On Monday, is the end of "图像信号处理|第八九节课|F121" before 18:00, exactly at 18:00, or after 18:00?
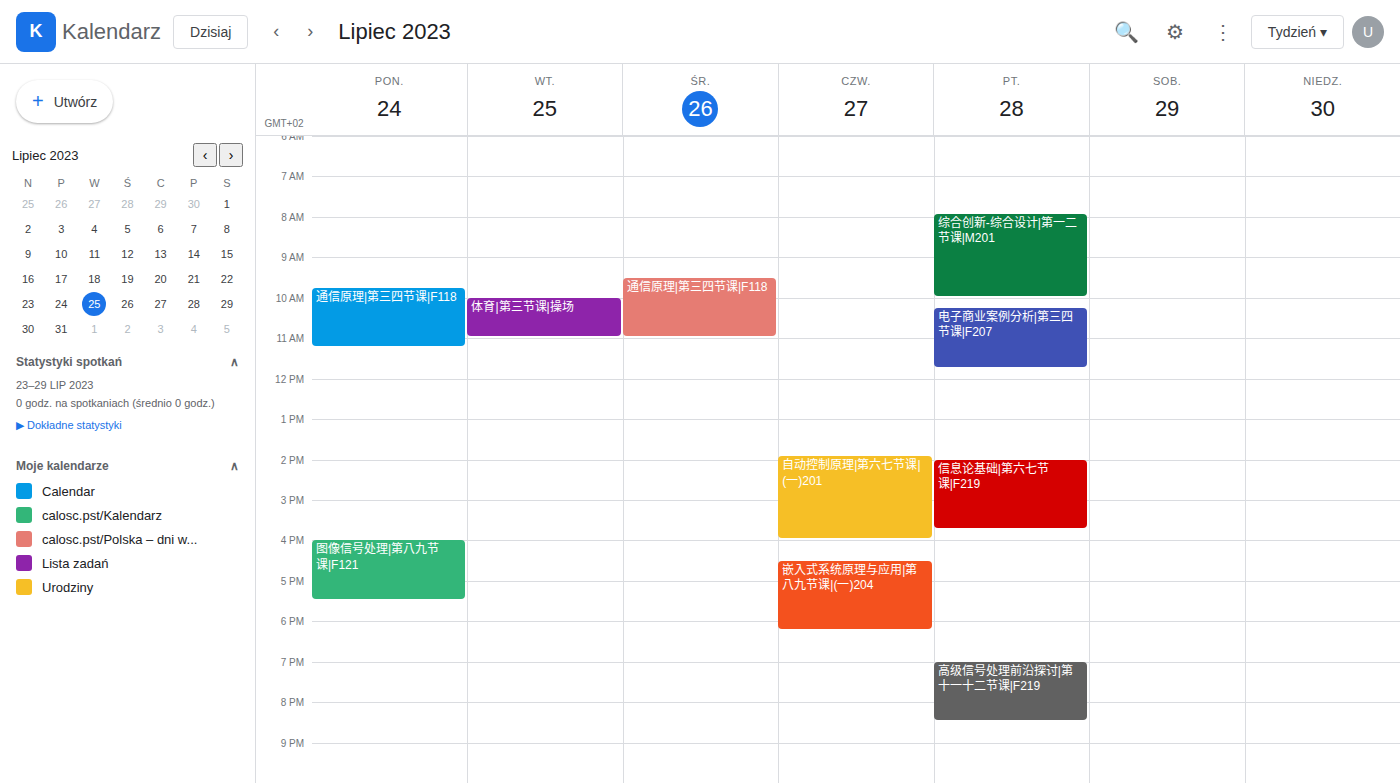
17:30 -- before 18:00, 30 minutes above the 18:00 line.